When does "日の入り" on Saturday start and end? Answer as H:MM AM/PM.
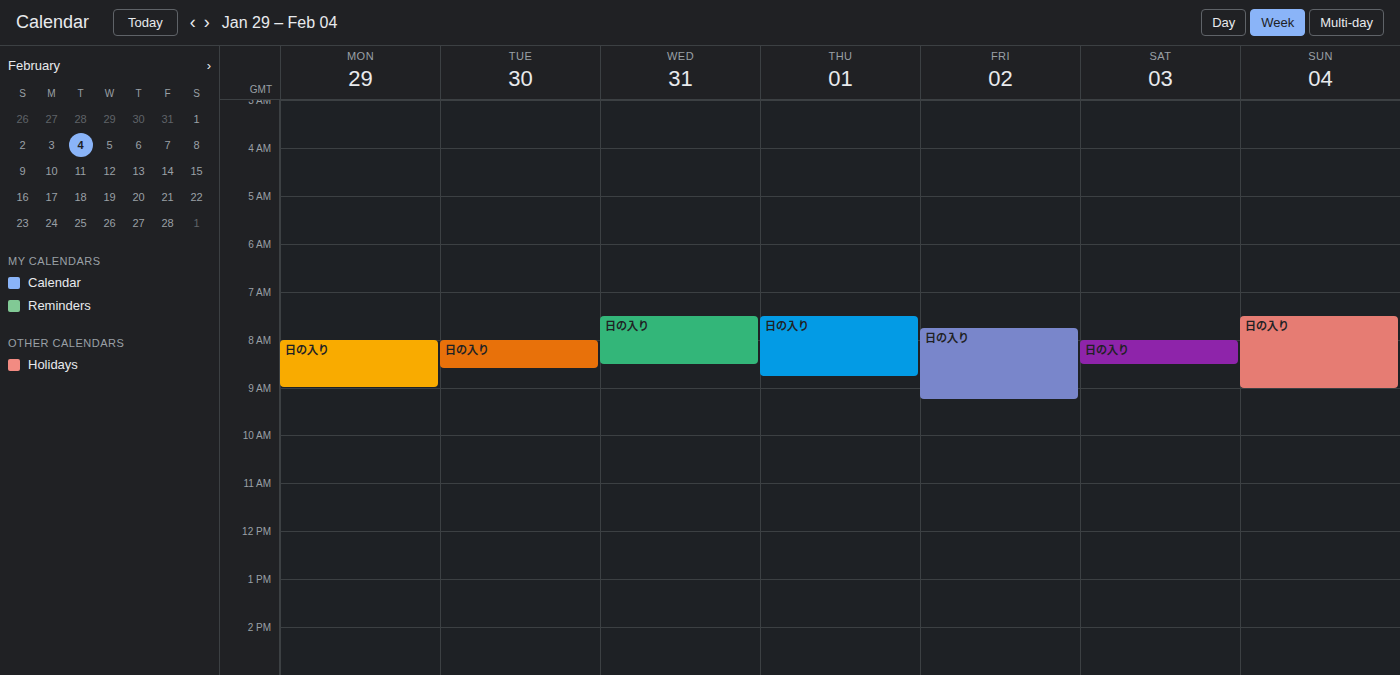
8:00 AM to 8:30 AM